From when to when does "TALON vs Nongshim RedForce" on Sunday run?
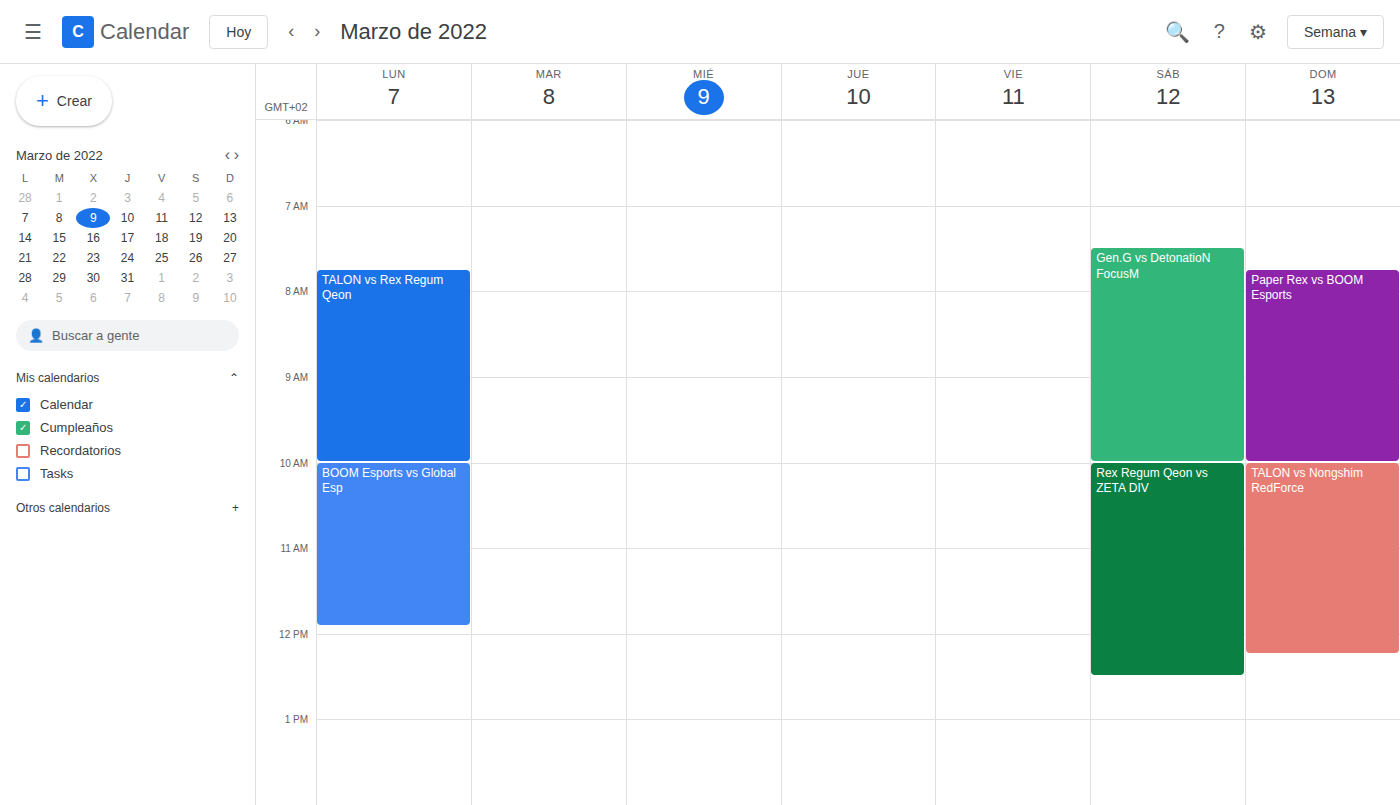
10:00 AM to 12:15 PM